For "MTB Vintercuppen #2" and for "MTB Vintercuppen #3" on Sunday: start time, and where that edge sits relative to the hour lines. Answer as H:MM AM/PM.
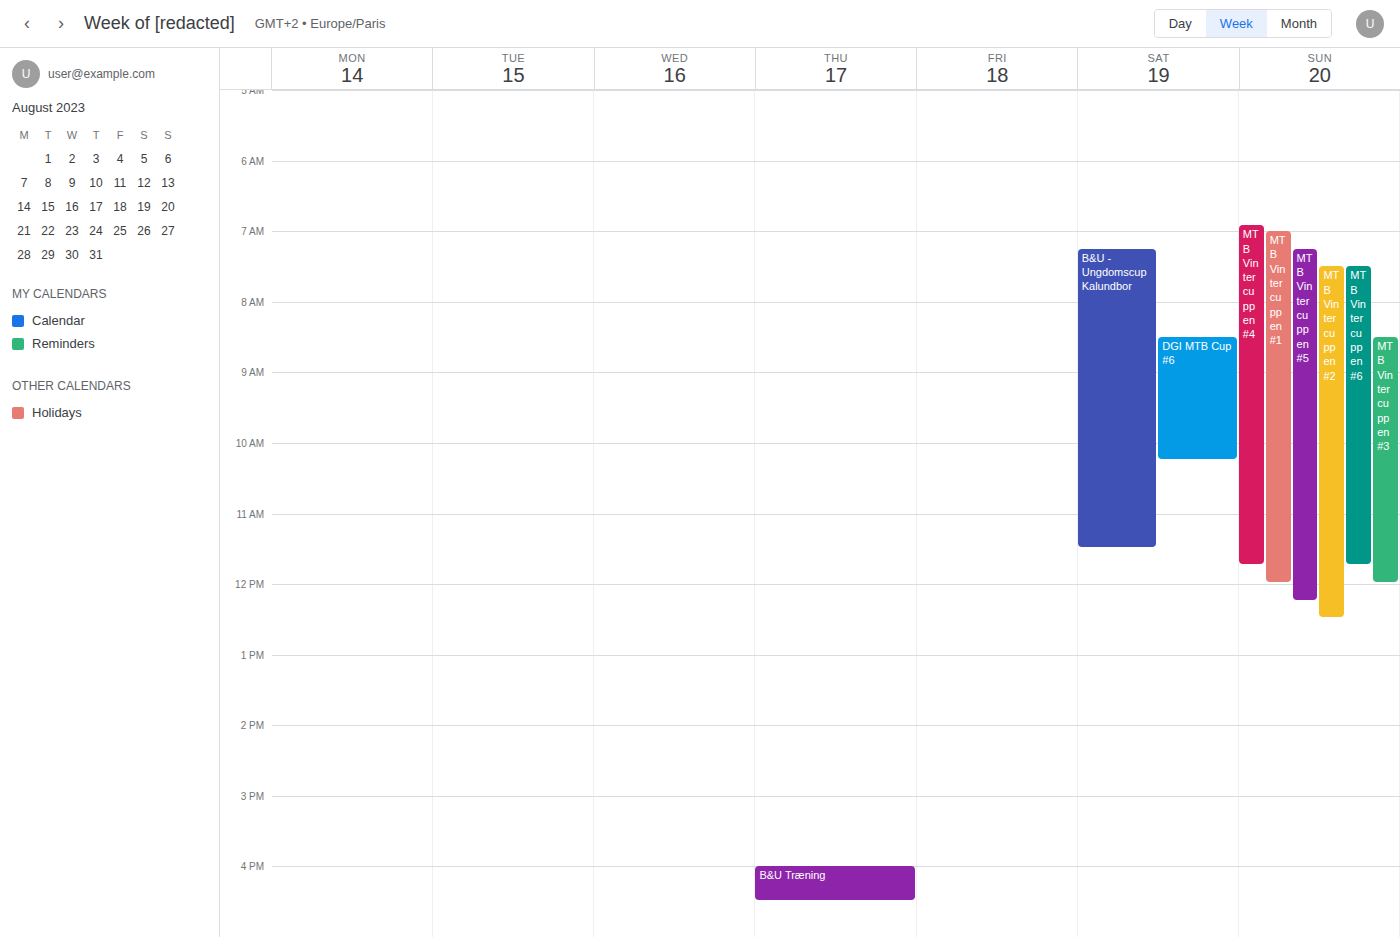
"MTB Vintercuppen #2": 7:30 AM, halfway between the 7 AM and 8 AM lines. "MTB Vintercuppen #3": 8:30 AM, halfway between the 8 AM and 9 AM lines.